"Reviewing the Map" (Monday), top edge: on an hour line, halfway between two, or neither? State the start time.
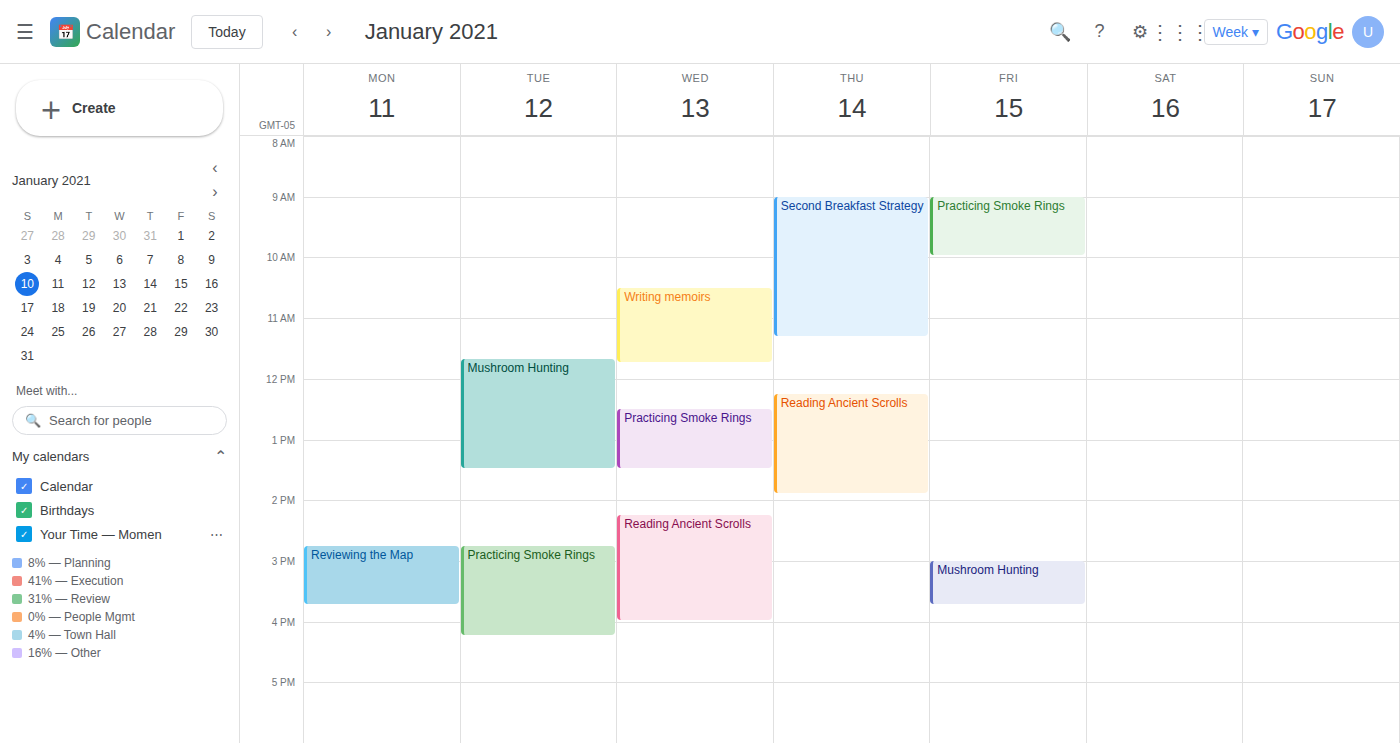
2:45 PM -- neither: three quarters of the way from the 2 PM line to the 3 PM line.